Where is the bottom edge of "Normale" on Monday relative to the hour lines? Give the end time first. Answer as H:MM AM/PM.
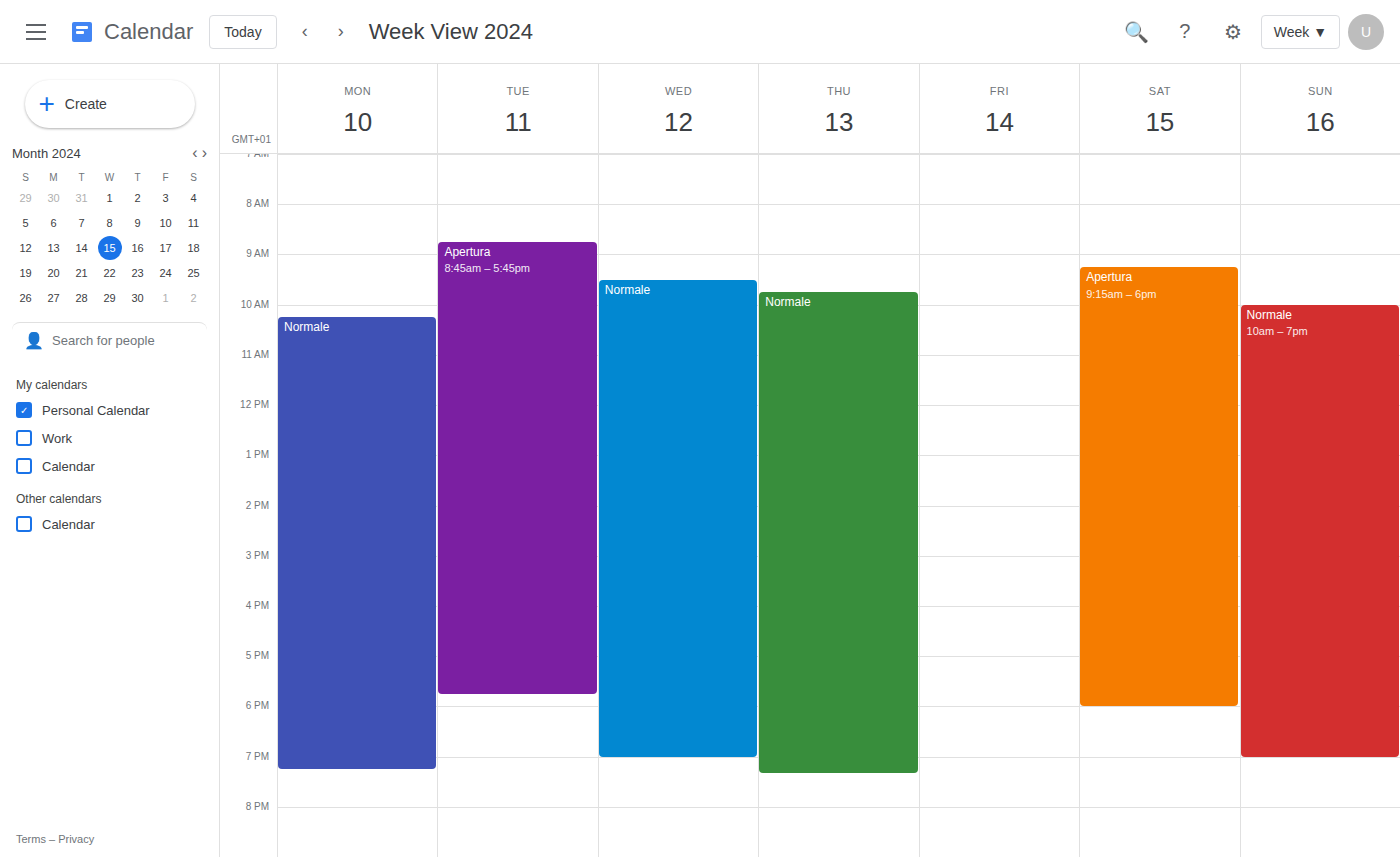
7:15 PM -- neither: a quarter of the way from the 7 PM line to the 8 PM line.